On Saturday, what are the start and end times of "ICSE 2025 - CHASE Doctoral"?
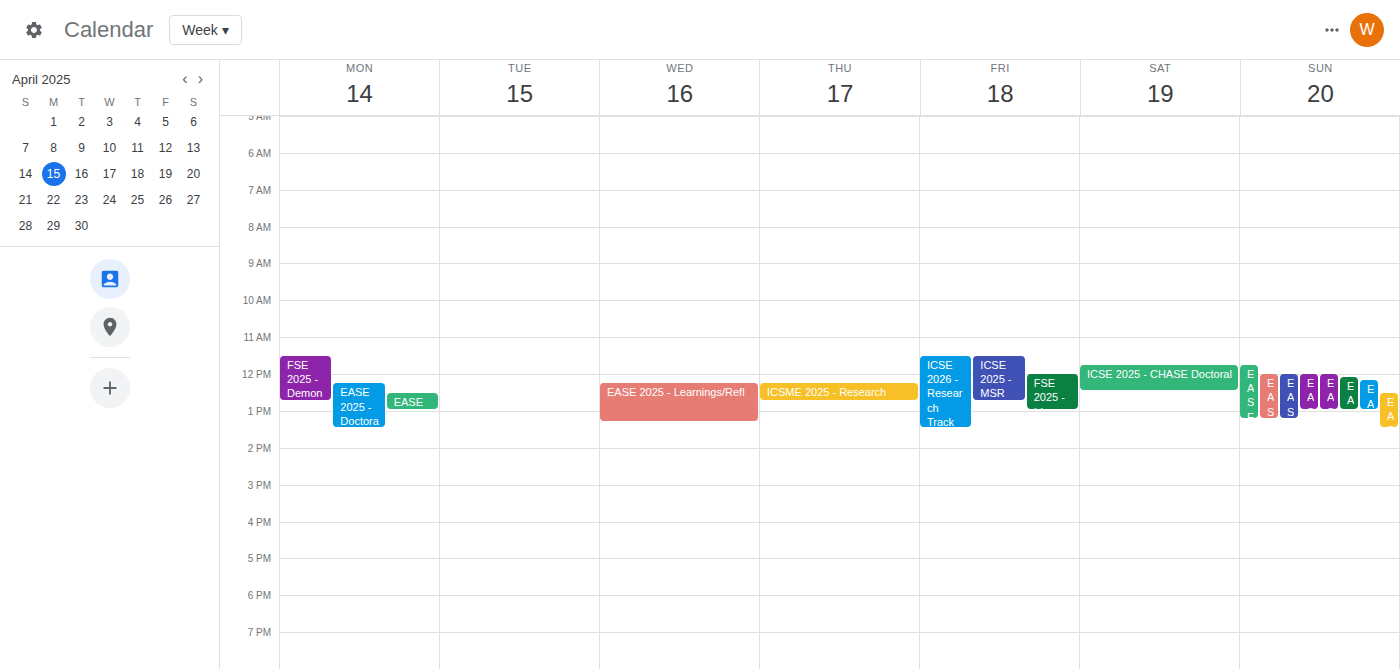
11:45 AM to 12:30 PM